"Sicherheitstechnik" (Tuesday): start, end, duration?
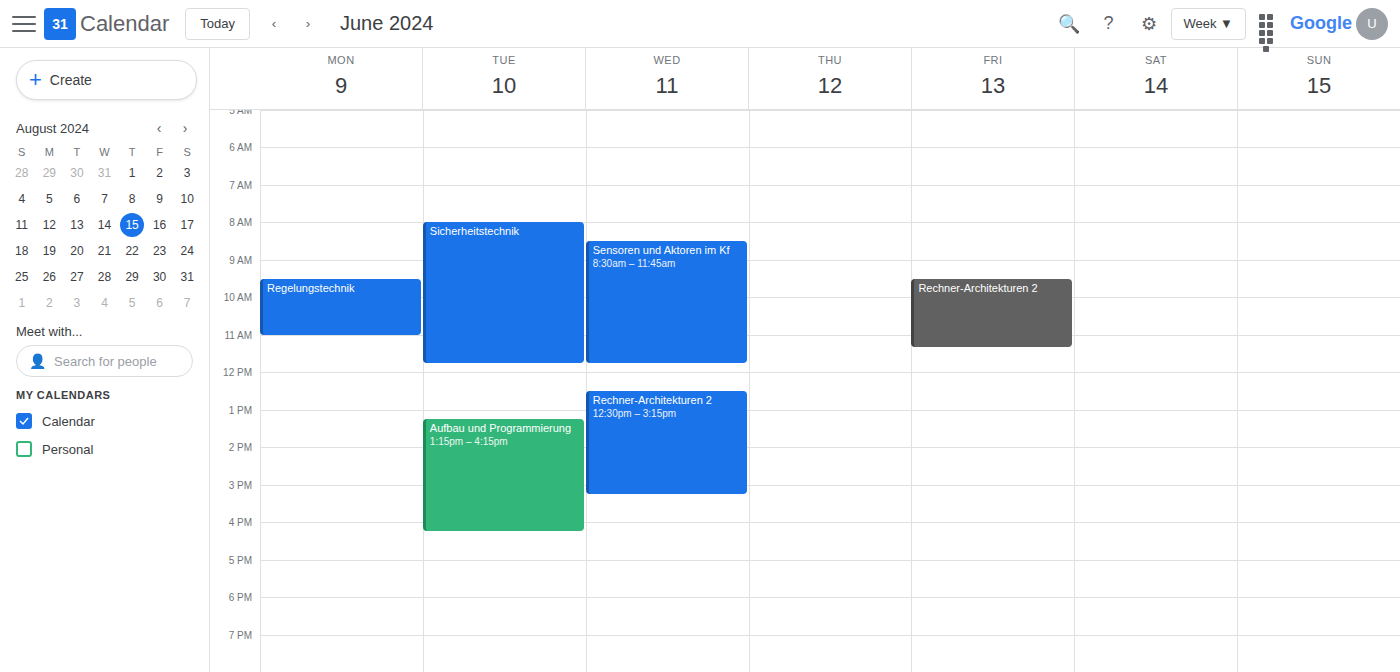
8:00 AM to 11:45 AM, 3 hours 45 minutes